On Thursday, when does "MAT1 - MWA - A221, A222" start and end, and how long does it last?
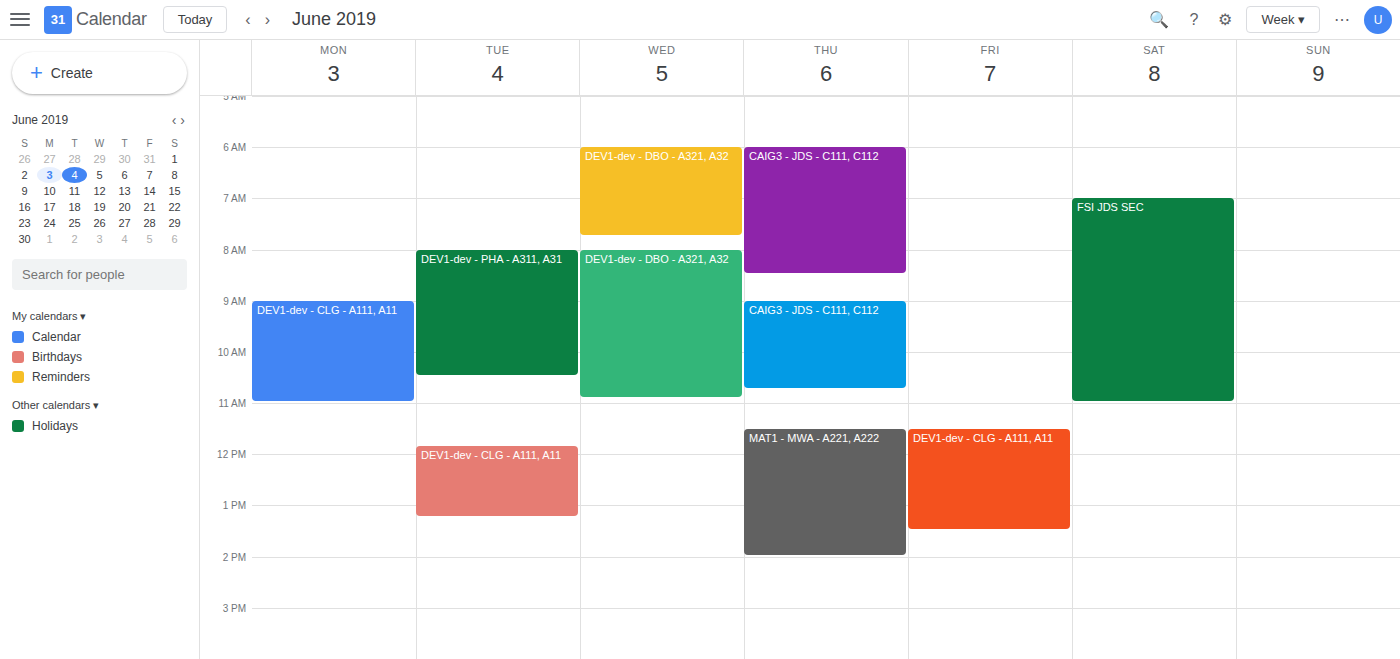
11:30 AM to 2:00 PM, 2 hours 30 minutes